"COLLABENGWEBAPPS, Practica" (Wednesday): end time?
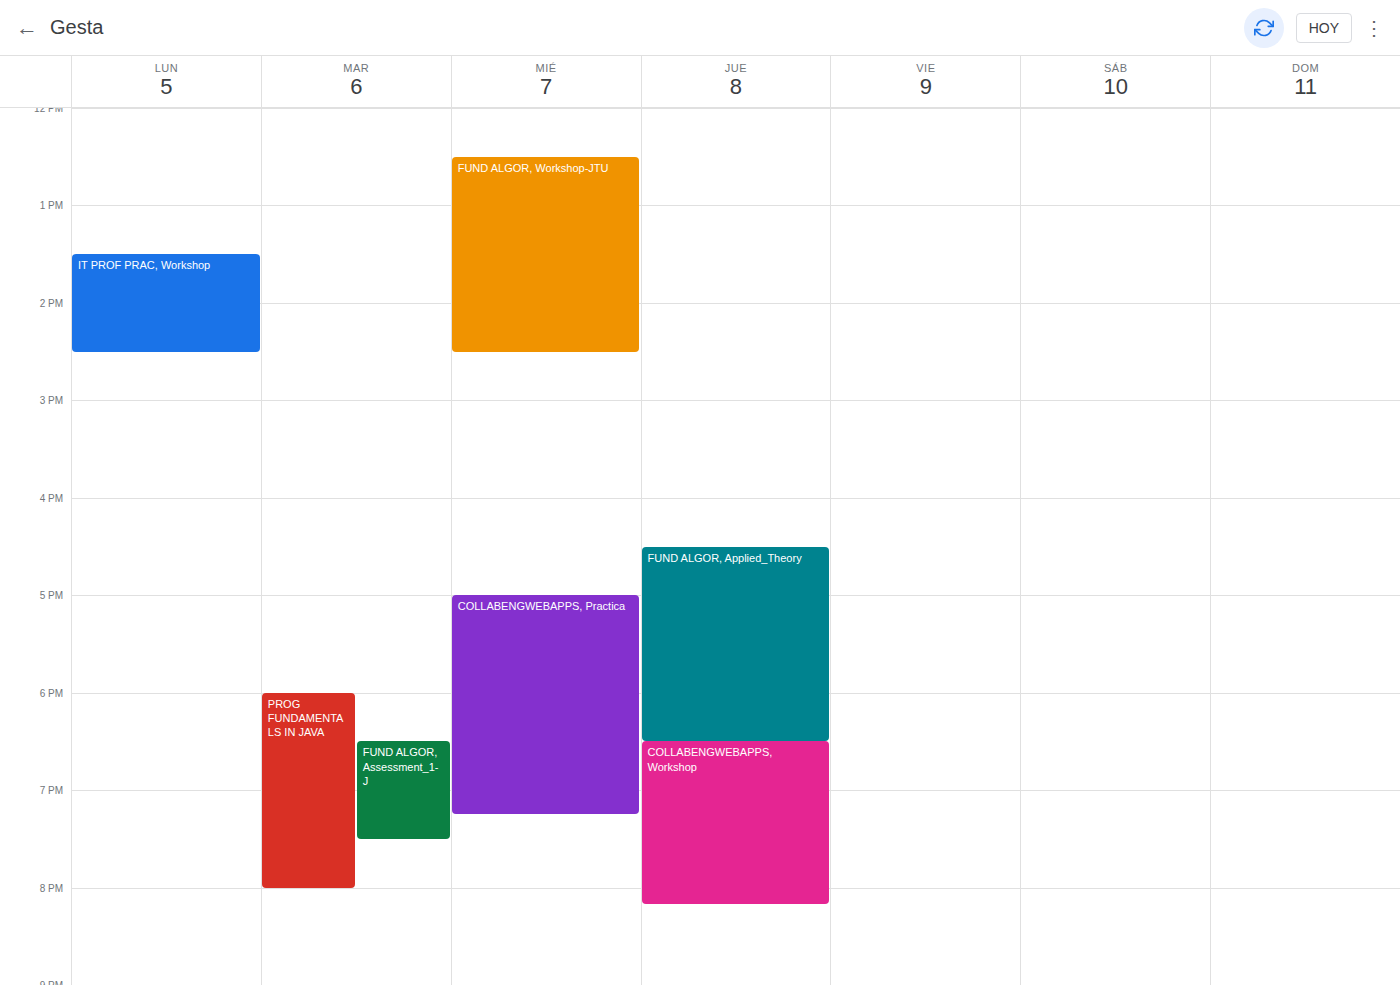
7:15 PM